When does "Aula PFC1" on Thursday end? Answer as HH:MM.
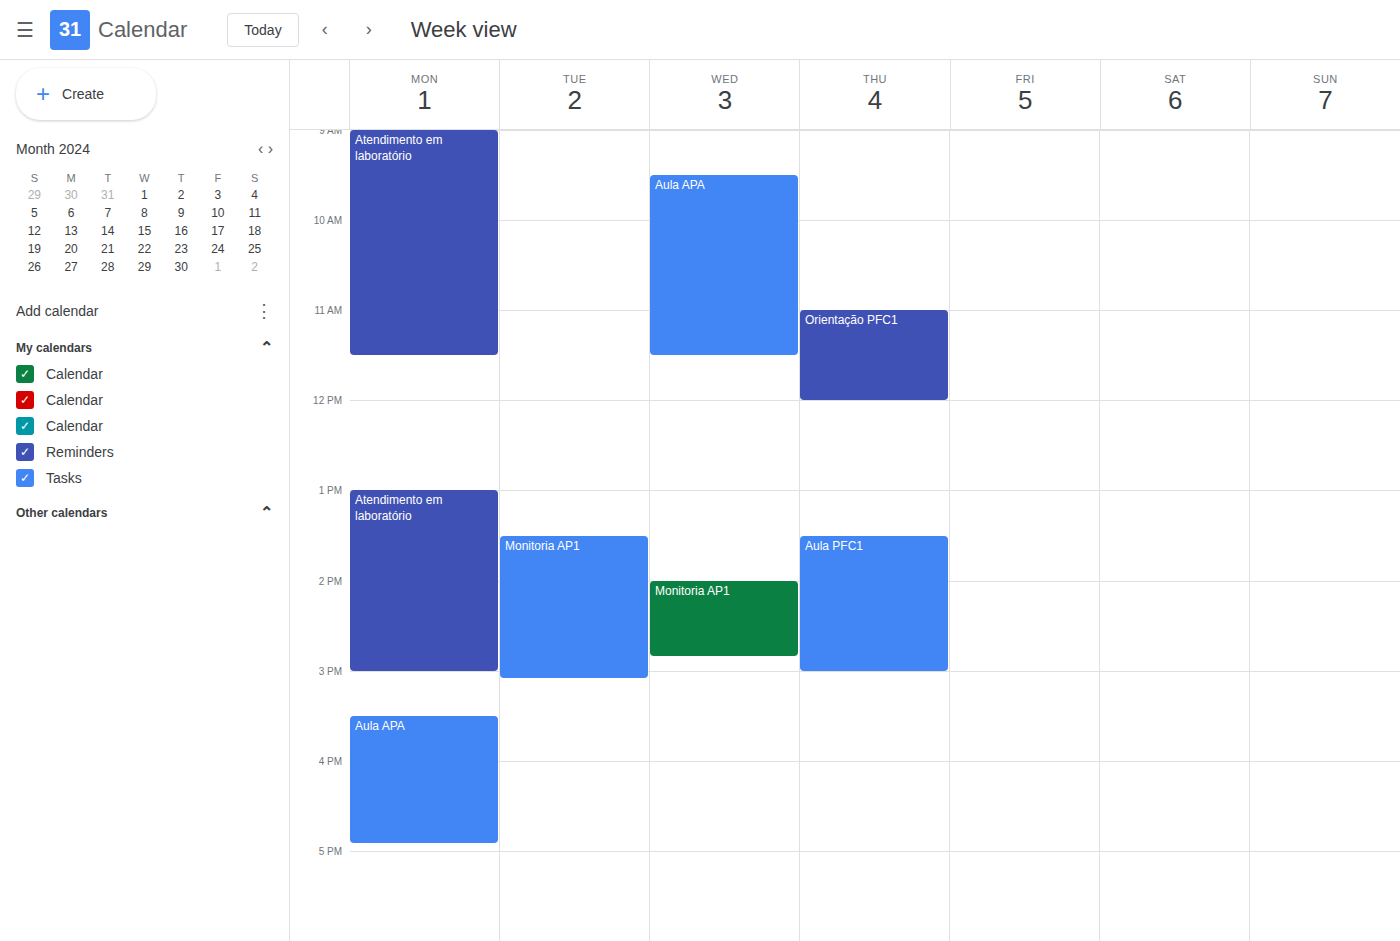
15:00